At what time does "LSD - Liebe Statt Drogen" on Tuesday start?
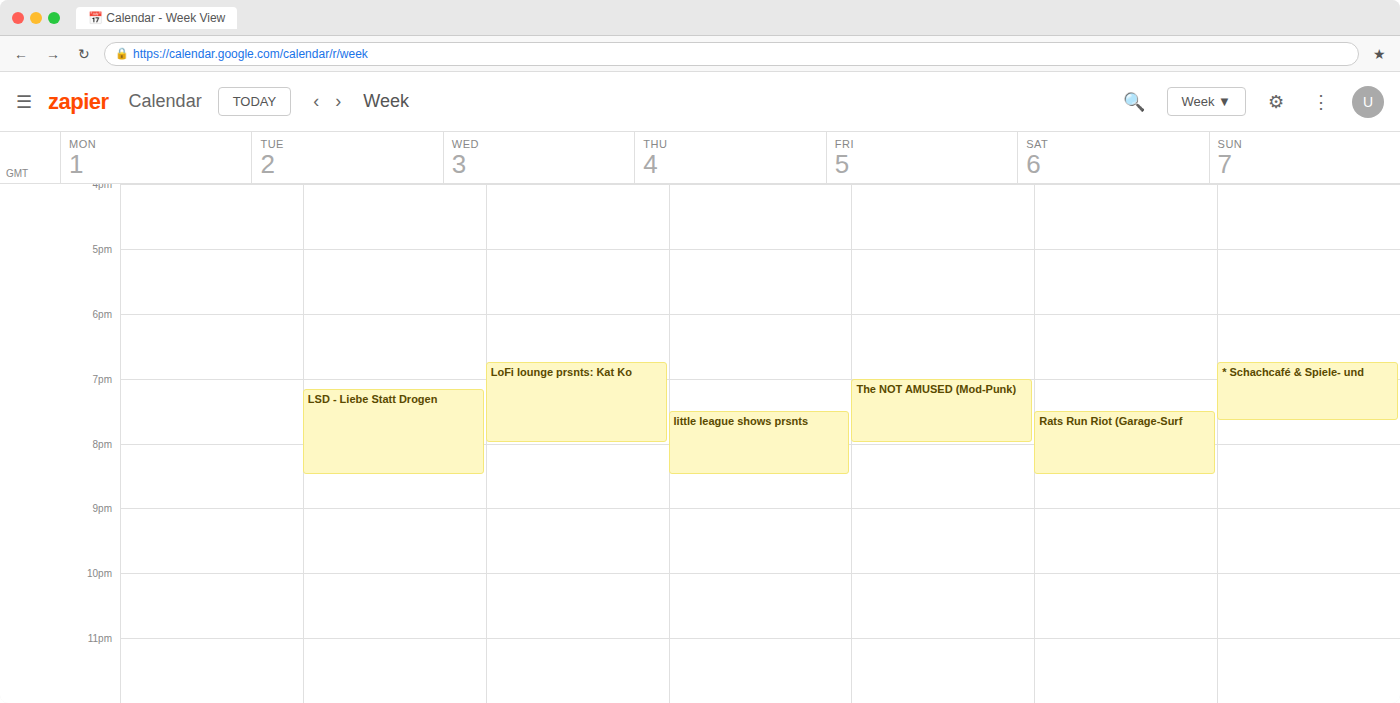
7:10 PM